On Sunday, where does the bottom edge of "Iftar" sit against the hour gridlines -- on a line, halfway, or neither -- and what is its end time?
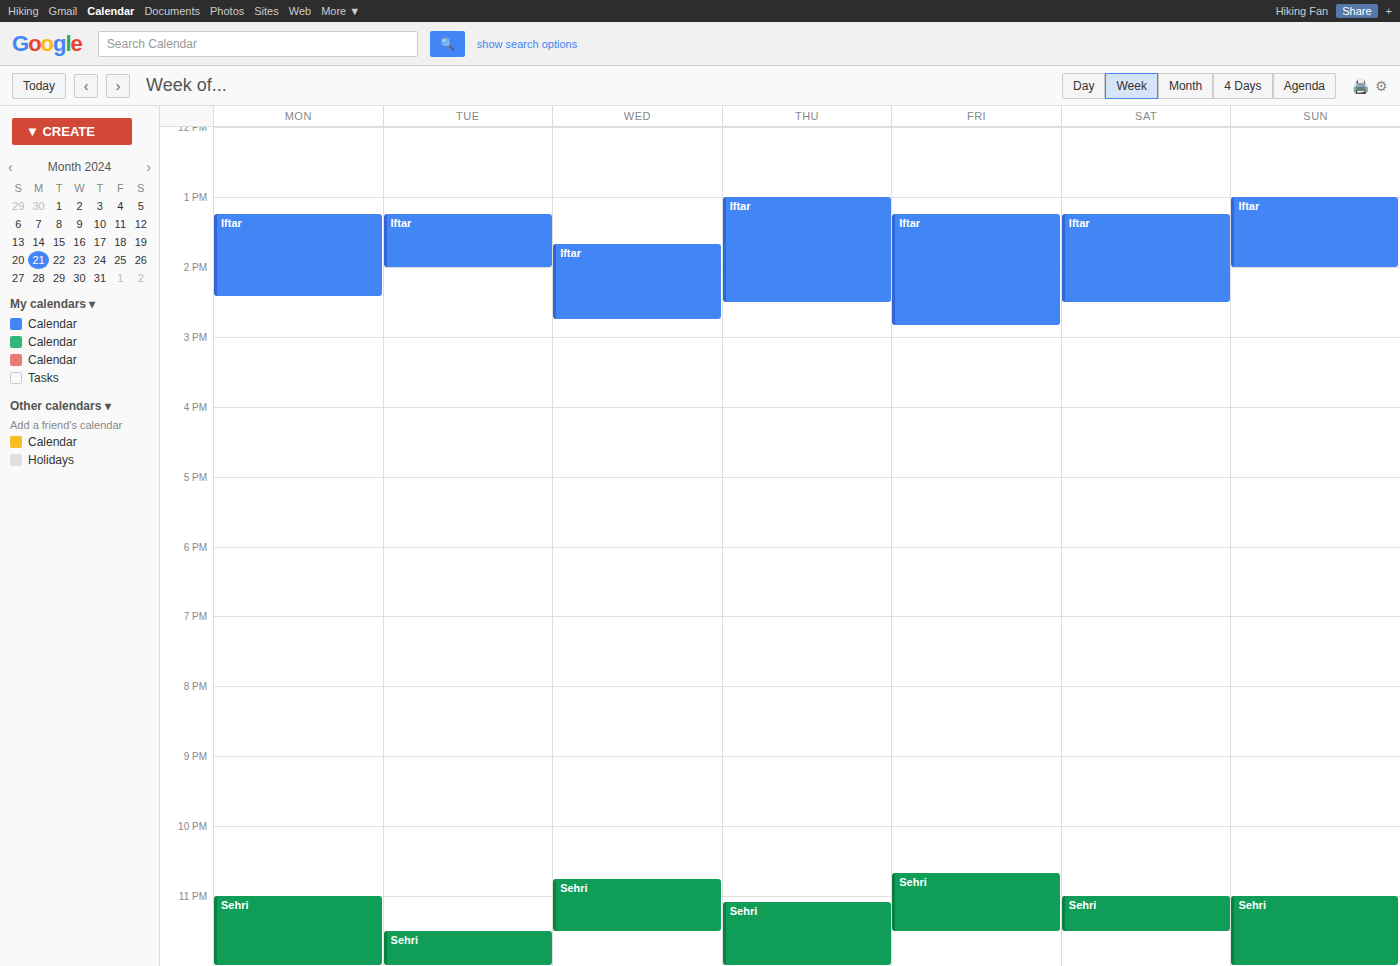
2:00 PM -- exactly on the 2 PM line.